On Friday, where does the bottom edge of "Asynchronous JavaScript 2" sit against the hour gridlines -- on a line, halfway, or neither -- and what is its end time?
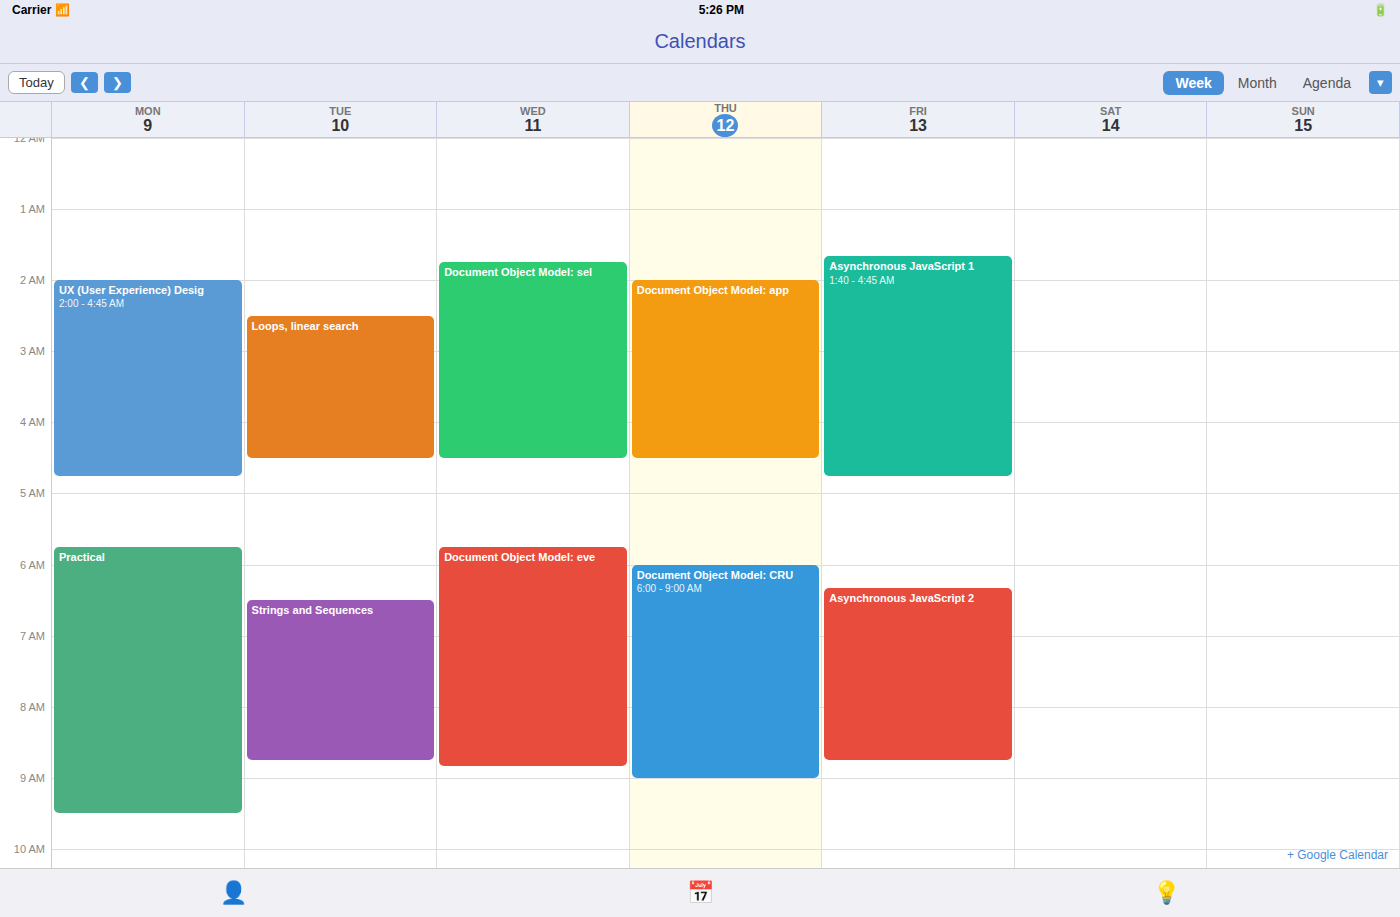
8:45 AM -- neither: three quarters of the way from the 8 AM line to the 9 AM line.